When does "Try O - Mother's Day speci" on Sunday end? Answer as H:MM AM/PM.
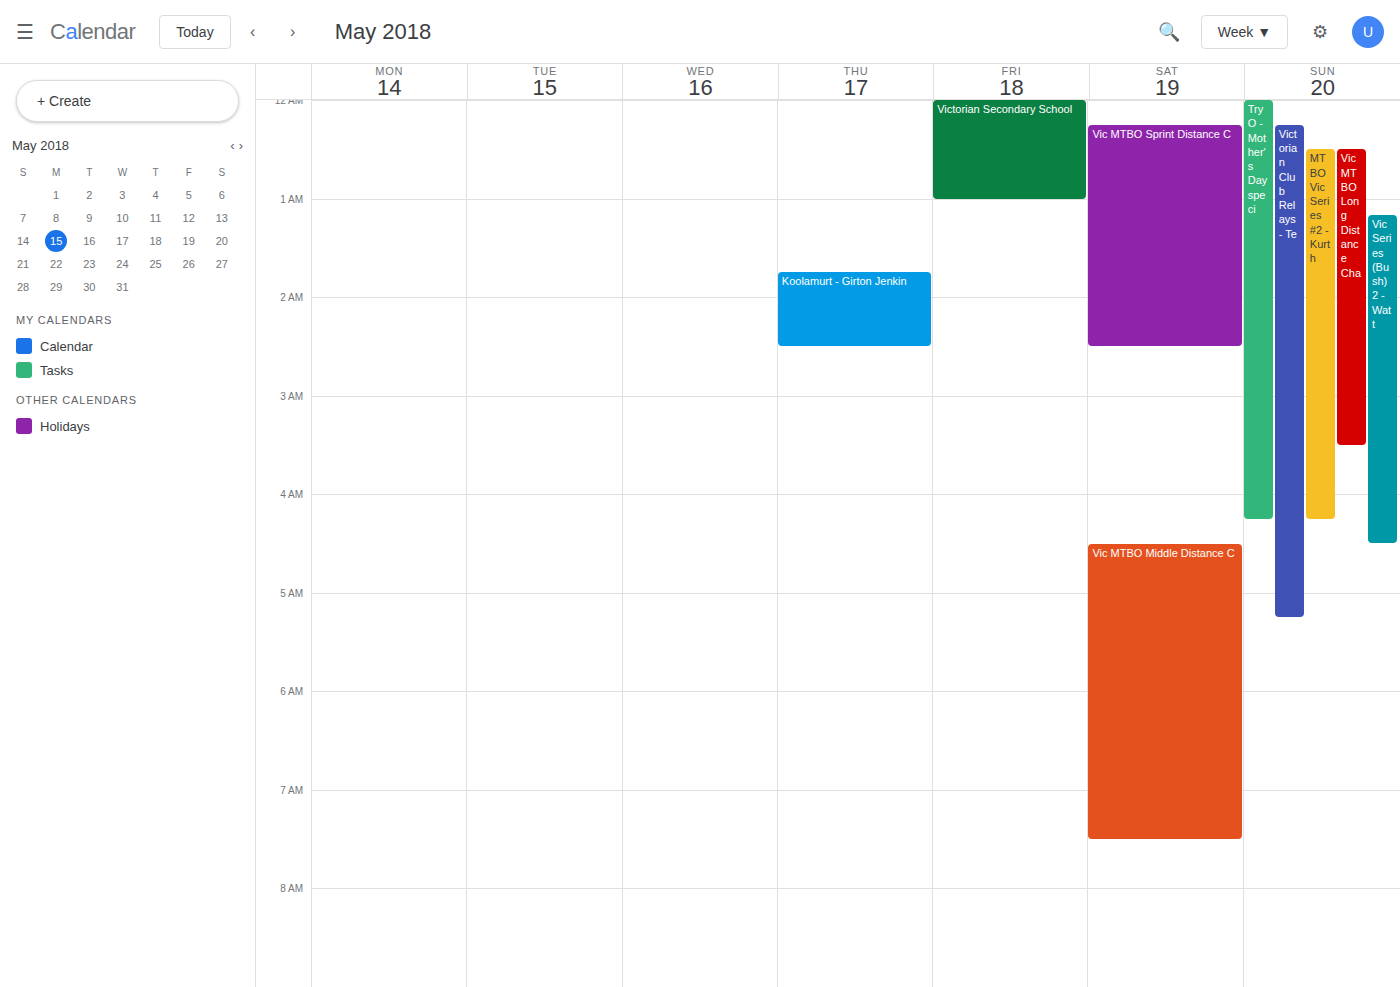
4:15 AM